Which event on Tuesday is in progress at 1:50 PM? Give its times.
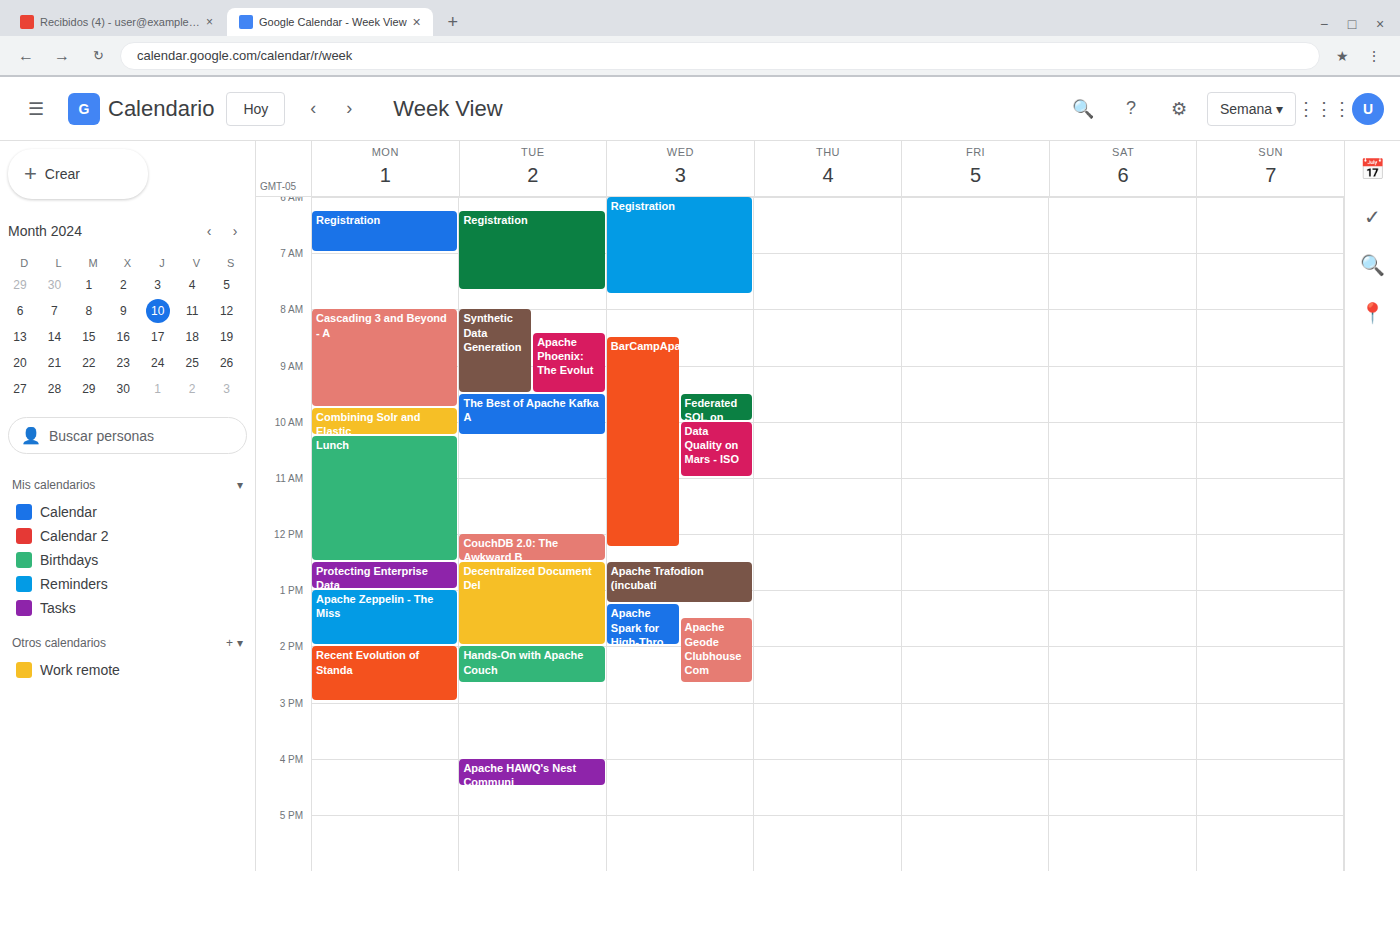
"Decentralized Document Del", 12:30 PM to 2:00 PM